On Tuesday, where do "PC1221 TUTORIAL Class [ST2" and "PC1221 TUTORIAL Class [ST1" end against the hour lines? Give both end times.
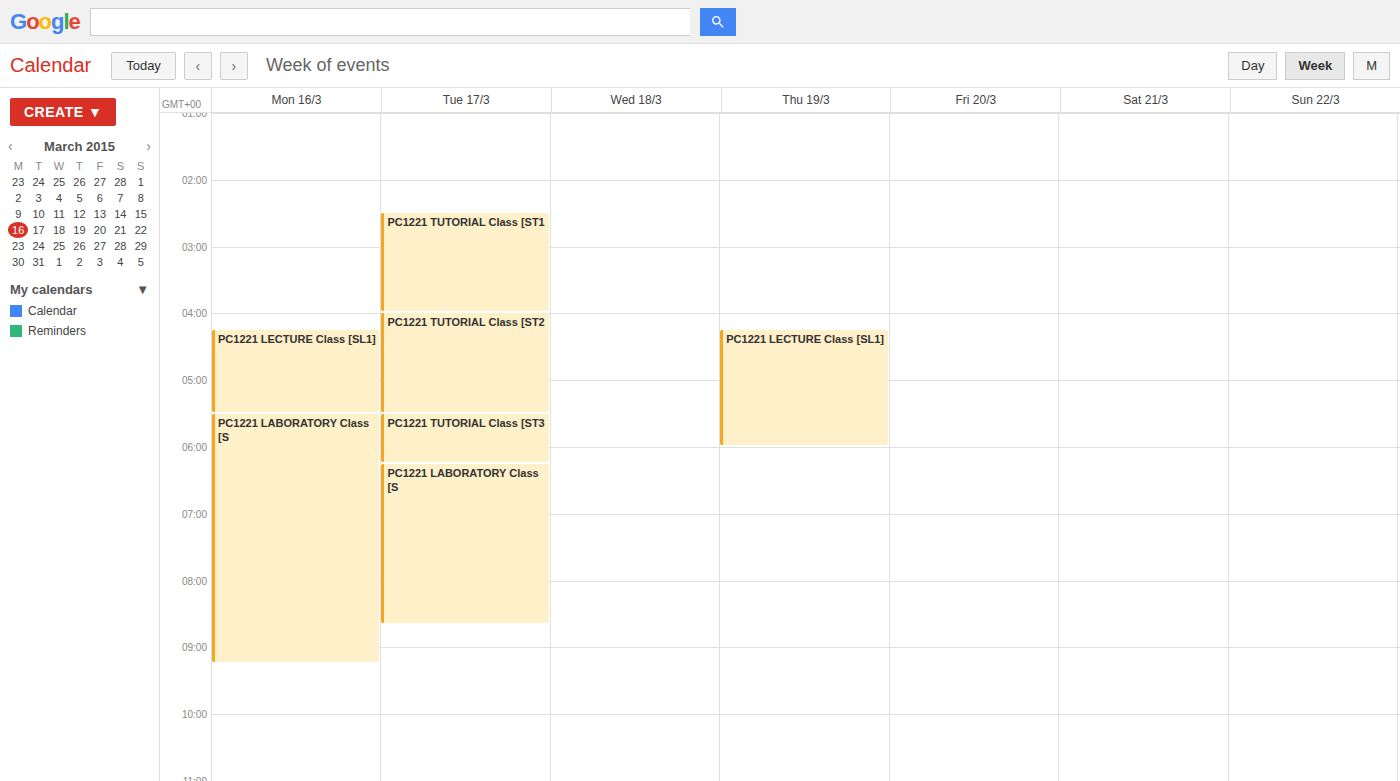
"PC1221 TUTORIAL Class [ST2": 5:30 AM, halfway between the 5 AM and 6 AM lines. "PC1221 TUTORIAL Class [ST1": 4:00 AM, exactly on the 4 AM line.